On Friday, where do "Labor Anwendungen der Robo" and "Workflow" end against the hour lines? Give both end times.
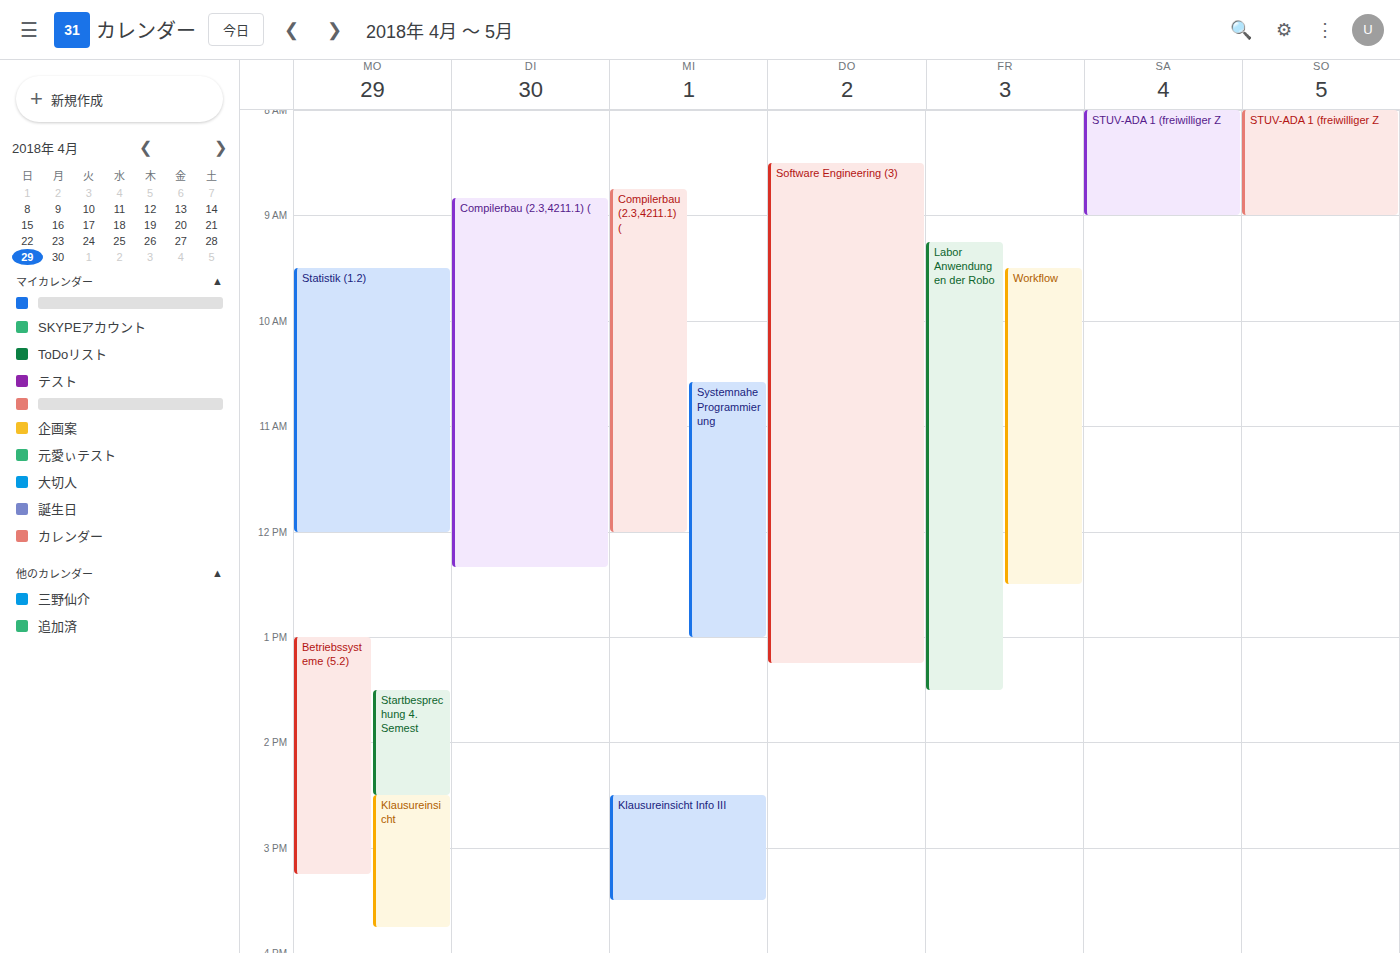
"Labor Anwendungen der Robo": 13:30, halfway between the 13:00 and 14:00 lines. "Workflow": 12:30, halfway between the 12:00 and 13:00 lines.